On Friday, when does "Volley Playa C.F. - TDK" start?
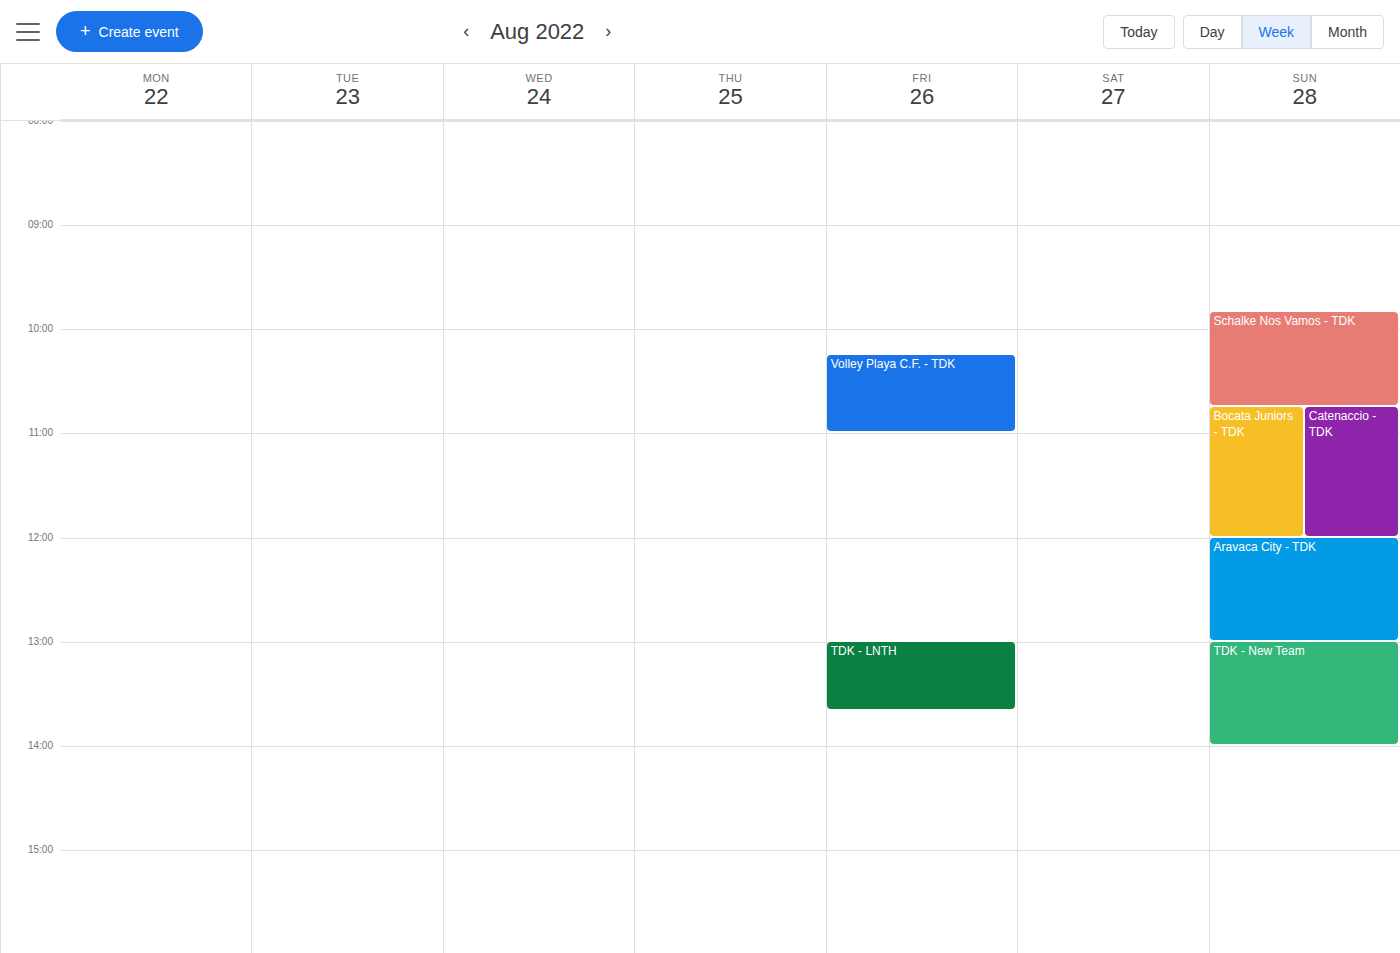
10:15 AM